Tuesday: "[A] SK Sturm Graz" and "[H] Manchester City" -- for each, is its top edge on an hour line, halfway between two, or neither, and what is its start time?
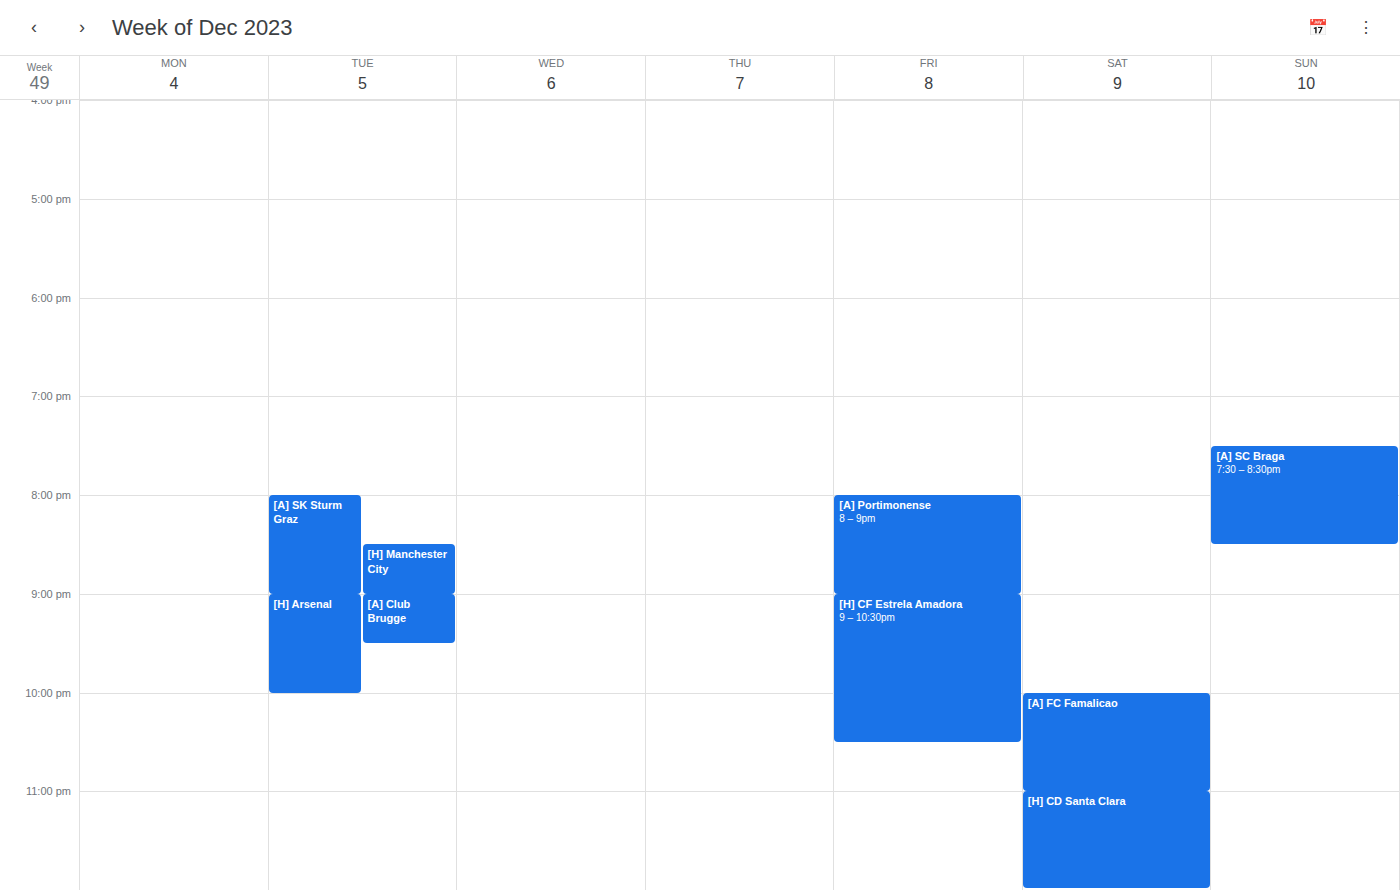
"[A] SK Sturm Graz": 8:00 PM, exactly on the 8 PM line. "[H] Manchester City": 8:30 PM, halfway between the 8 PM and 9 PM lines.